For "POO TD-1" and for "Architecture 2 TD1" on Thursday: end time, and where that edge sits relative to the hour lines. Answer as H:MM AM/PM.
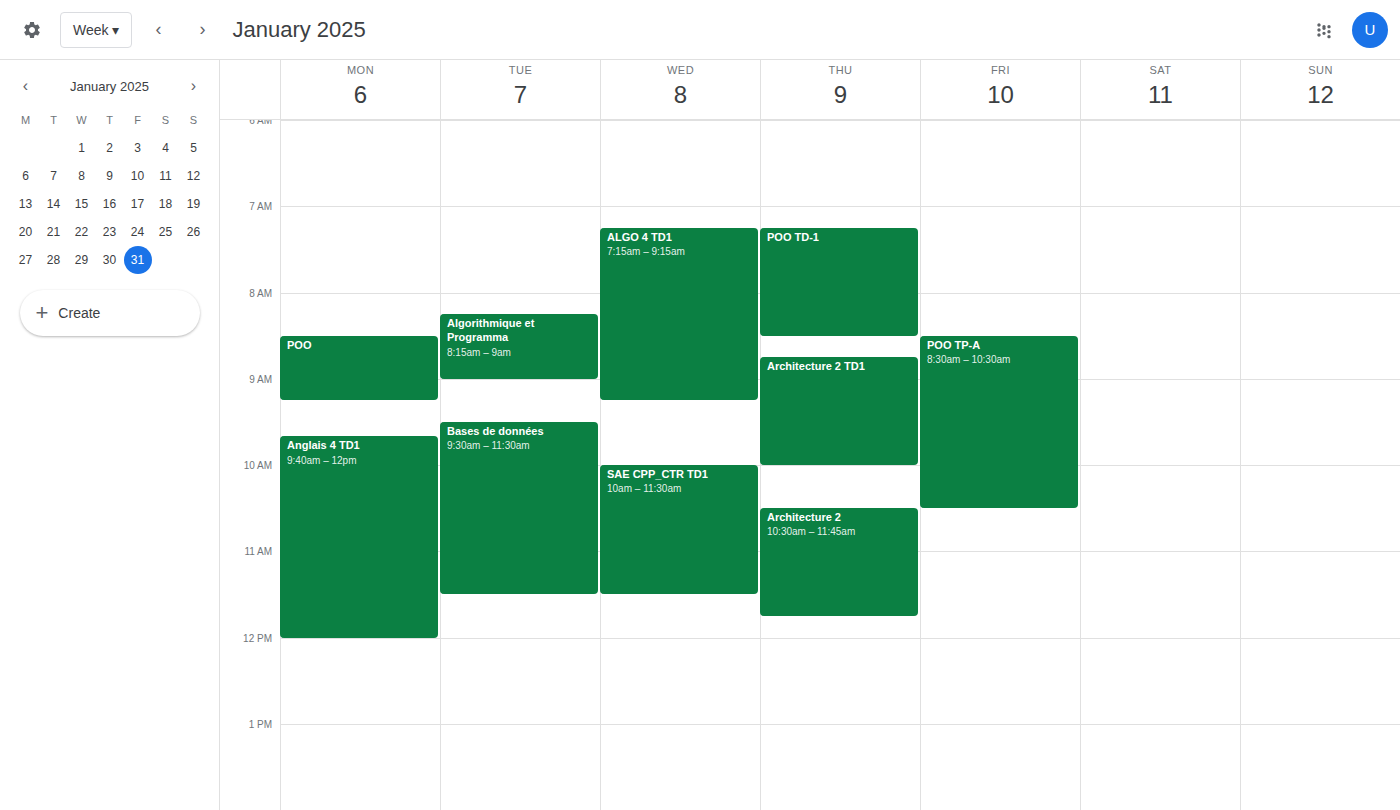
"POO TD-1": 8:30 AM, halfway between the 8 AM and 9 AM lines. "Architecture 2 TD1": 10:00 AM, exactly on the 10 AM line.